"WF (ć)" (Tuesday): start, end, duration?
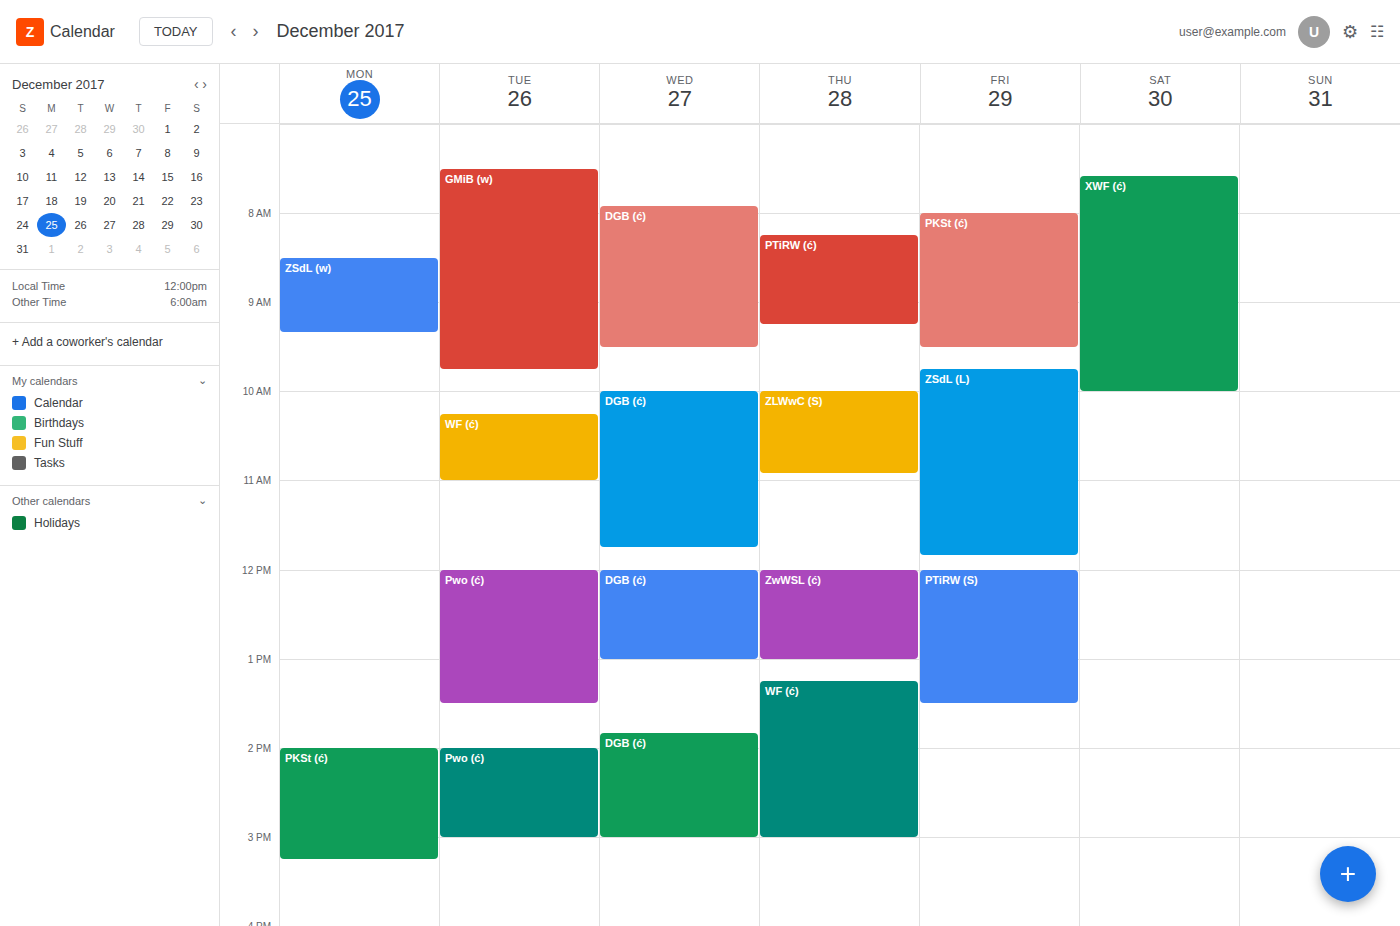
10:15 AM to 11:00 AM, 45 minutes